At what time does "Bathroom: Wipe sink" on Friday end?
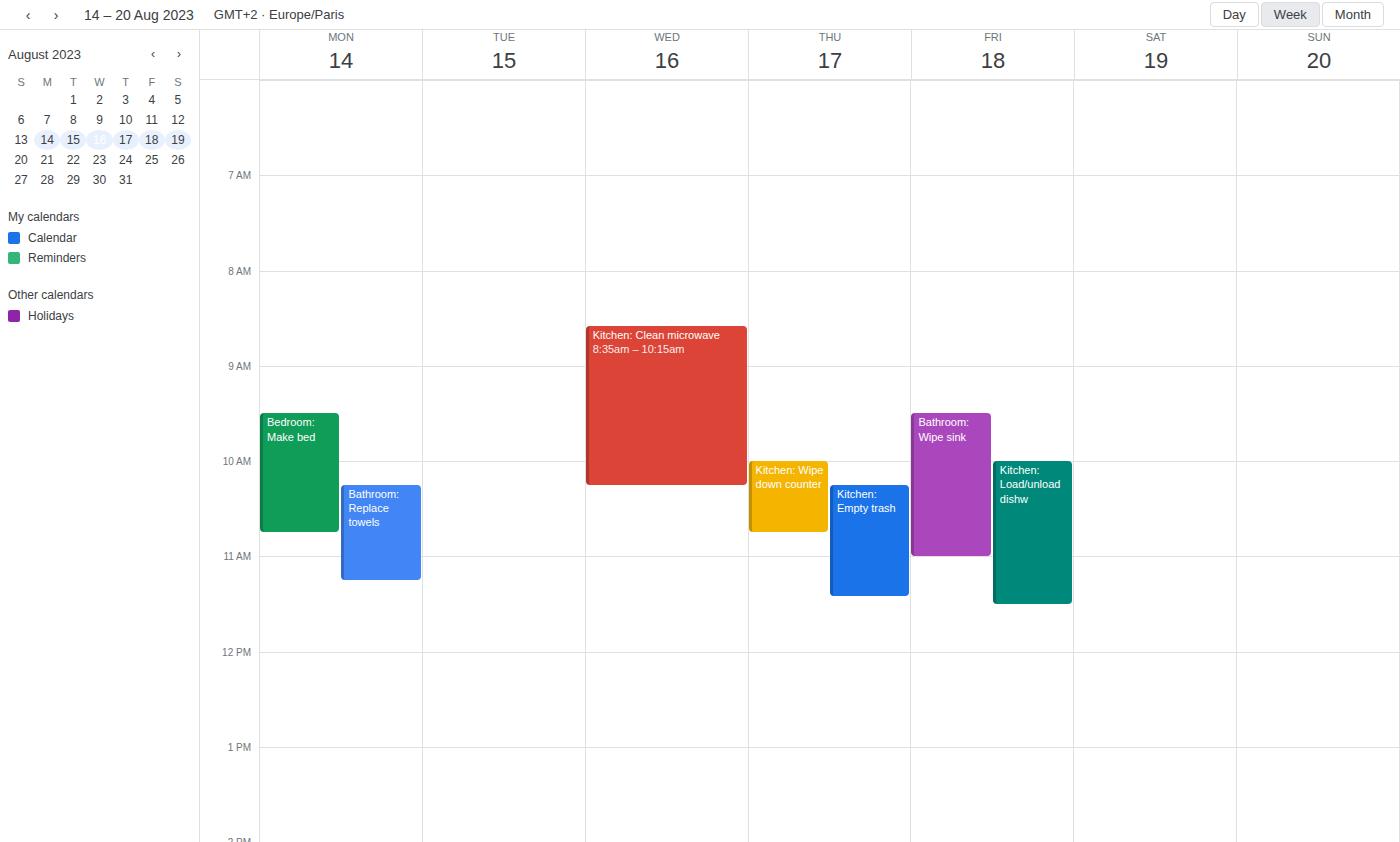
11:00 AM